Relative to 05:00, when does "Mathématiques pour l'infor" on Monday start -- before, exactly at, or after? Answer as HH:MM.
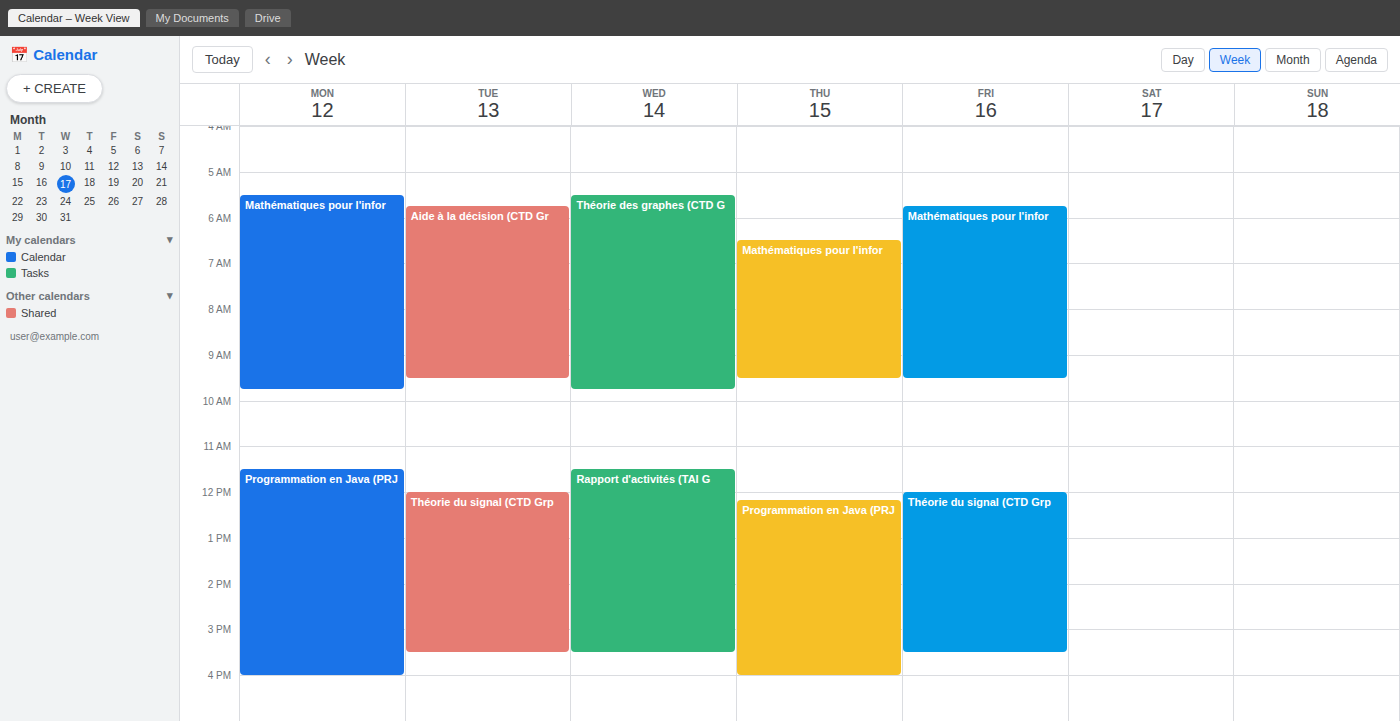
05:30 -- after 05:00, 30 minutes below the 05:00 line.